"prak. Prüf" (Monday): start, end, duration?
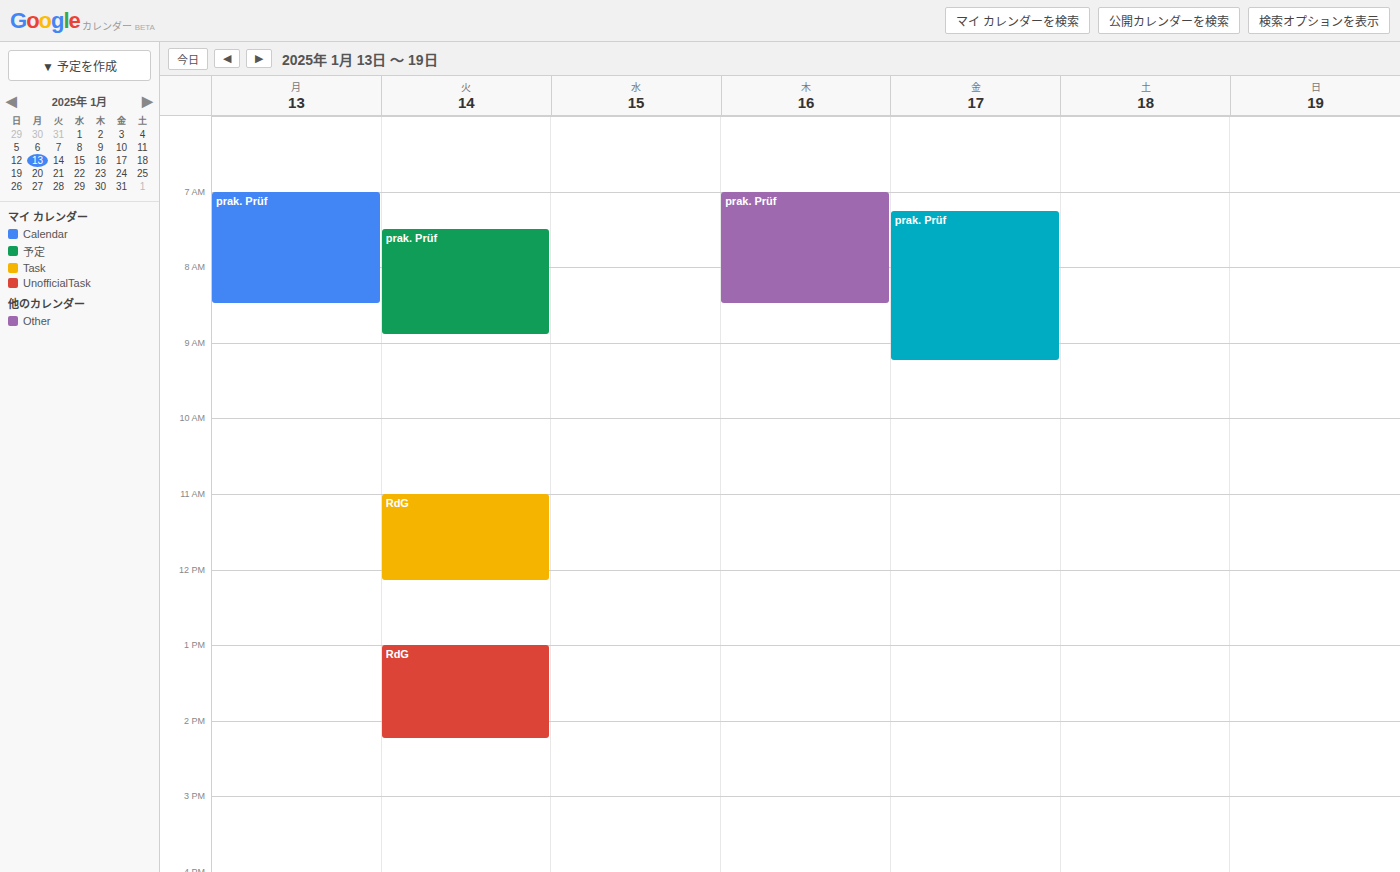
7:00 AM to 8:30 AM, 1 hour 30 minutes